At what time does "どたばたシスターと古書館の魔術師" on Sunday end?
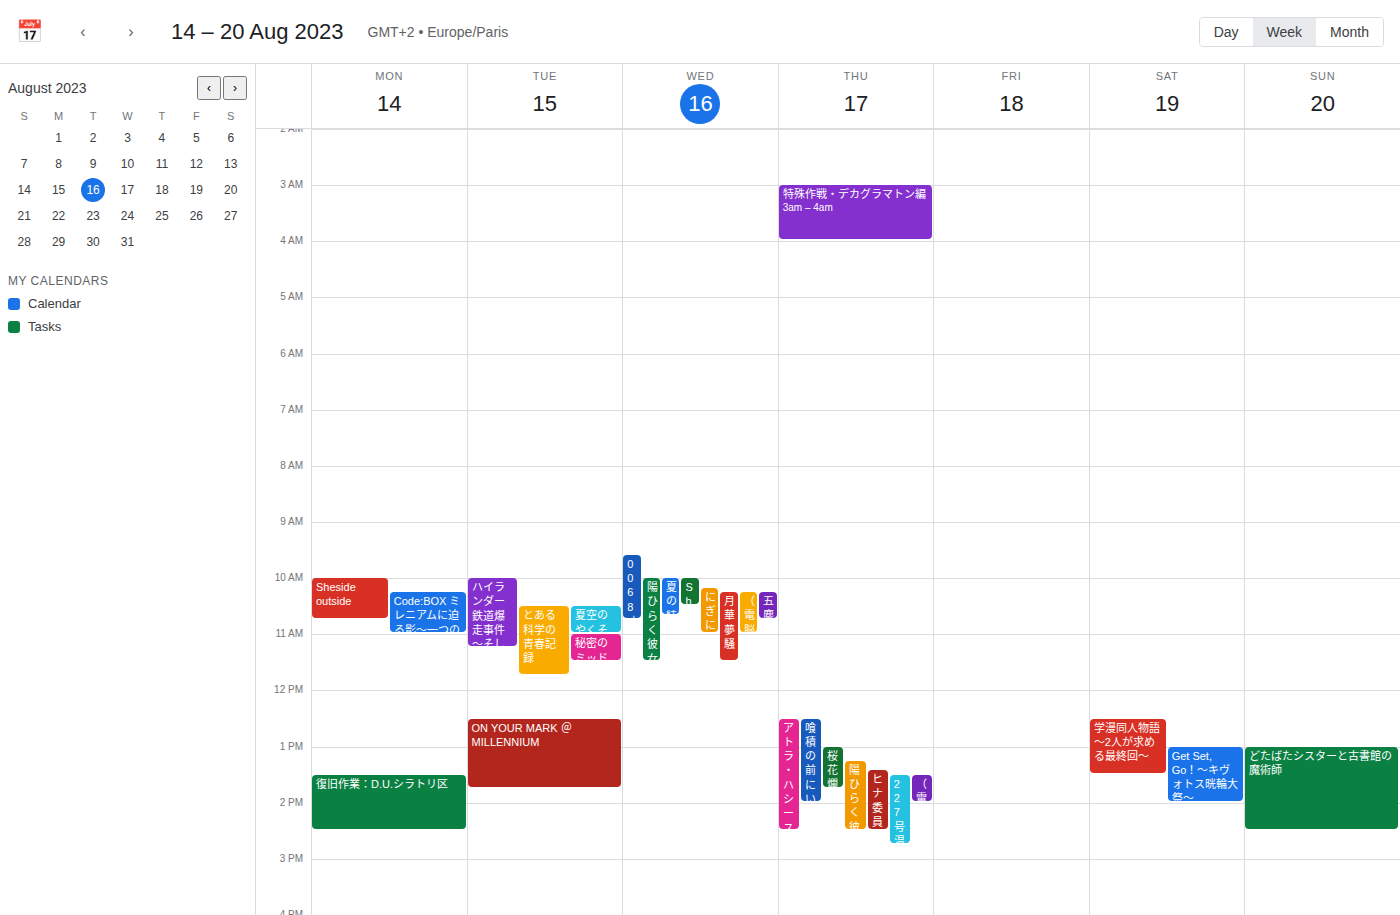
2:30 PM